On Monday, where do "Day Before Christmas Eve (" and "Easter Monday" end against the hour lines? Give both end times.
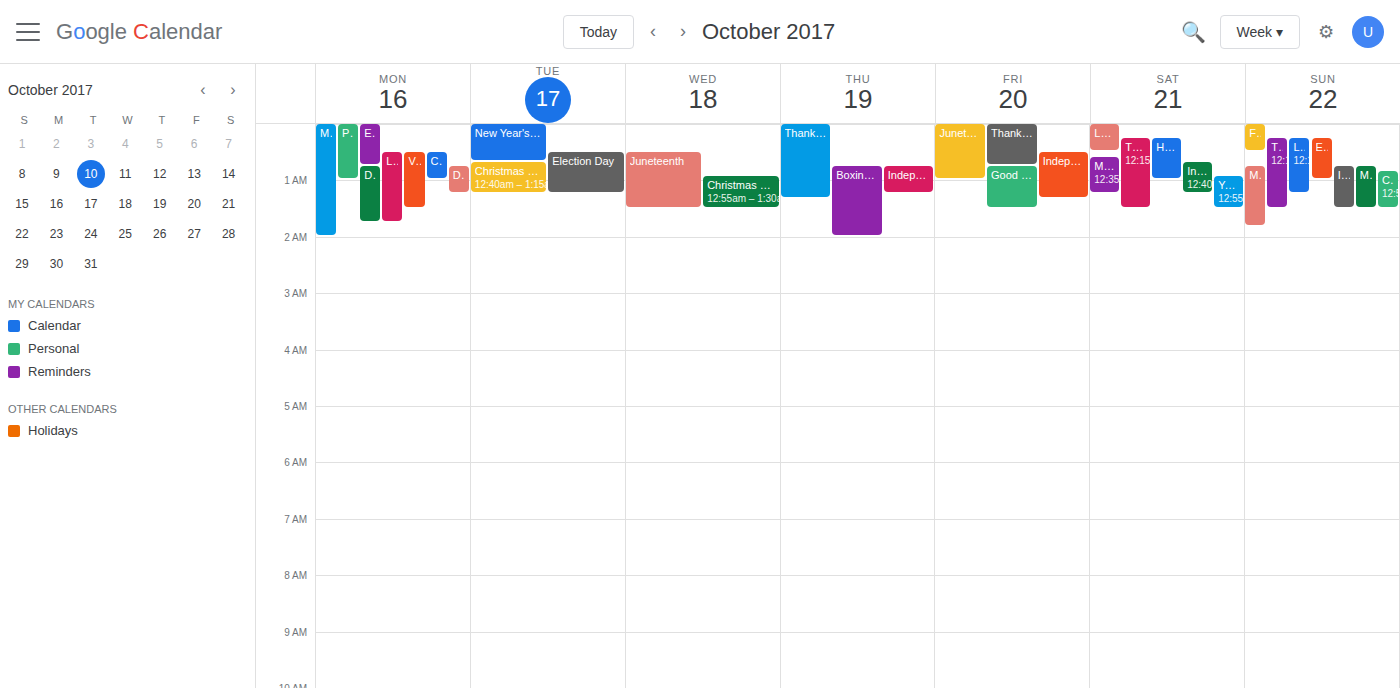
"Day Before Christmas Eve (": 1:45 AM, neither: three quarters of the way from the 1 AM line to the 2 AM line. "Easter Monday": 12:45 AM, neither: three quarters of the way from the 12 AM line to the 1 AM line.